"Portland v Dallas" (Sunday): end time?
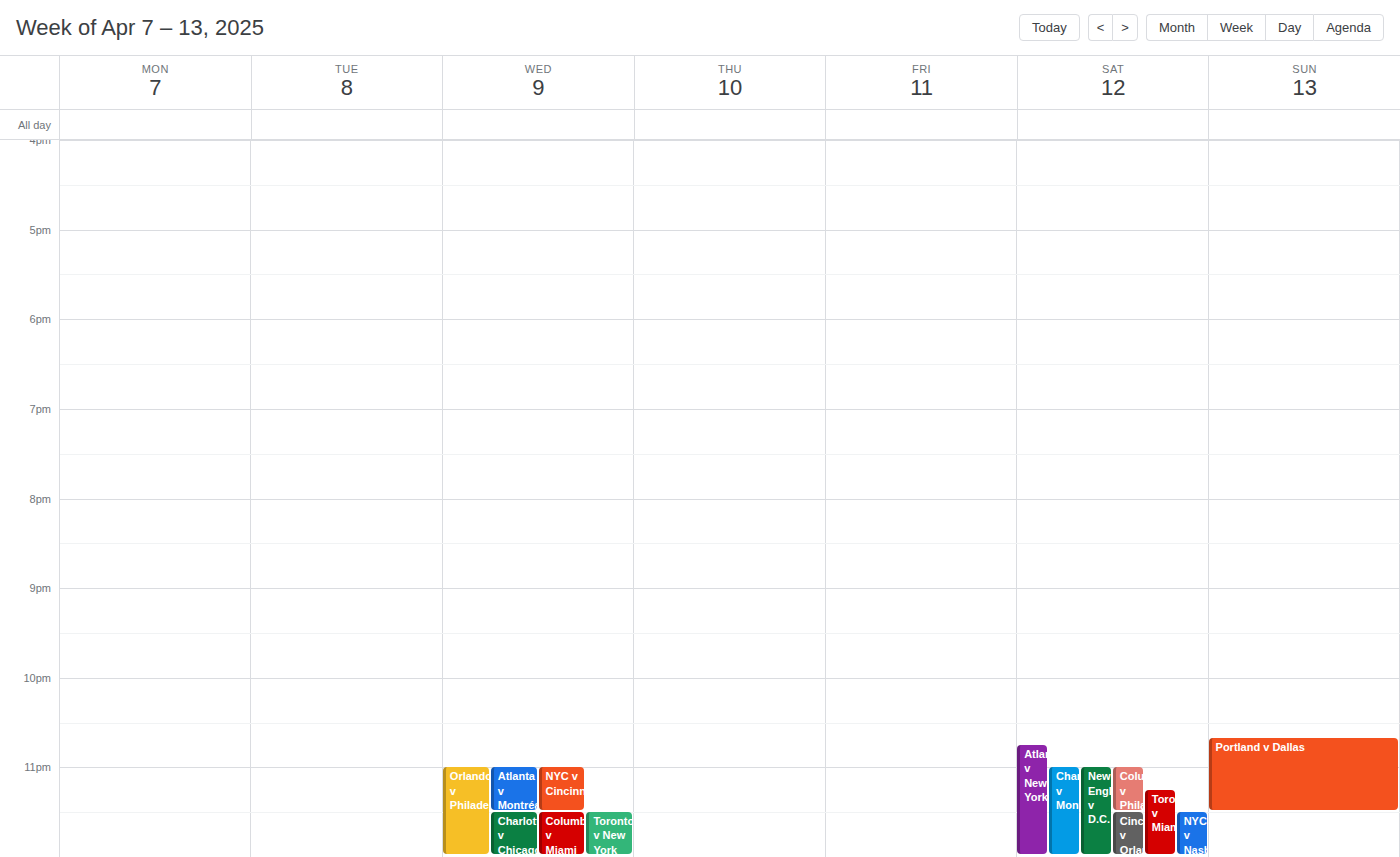
11:30 PM